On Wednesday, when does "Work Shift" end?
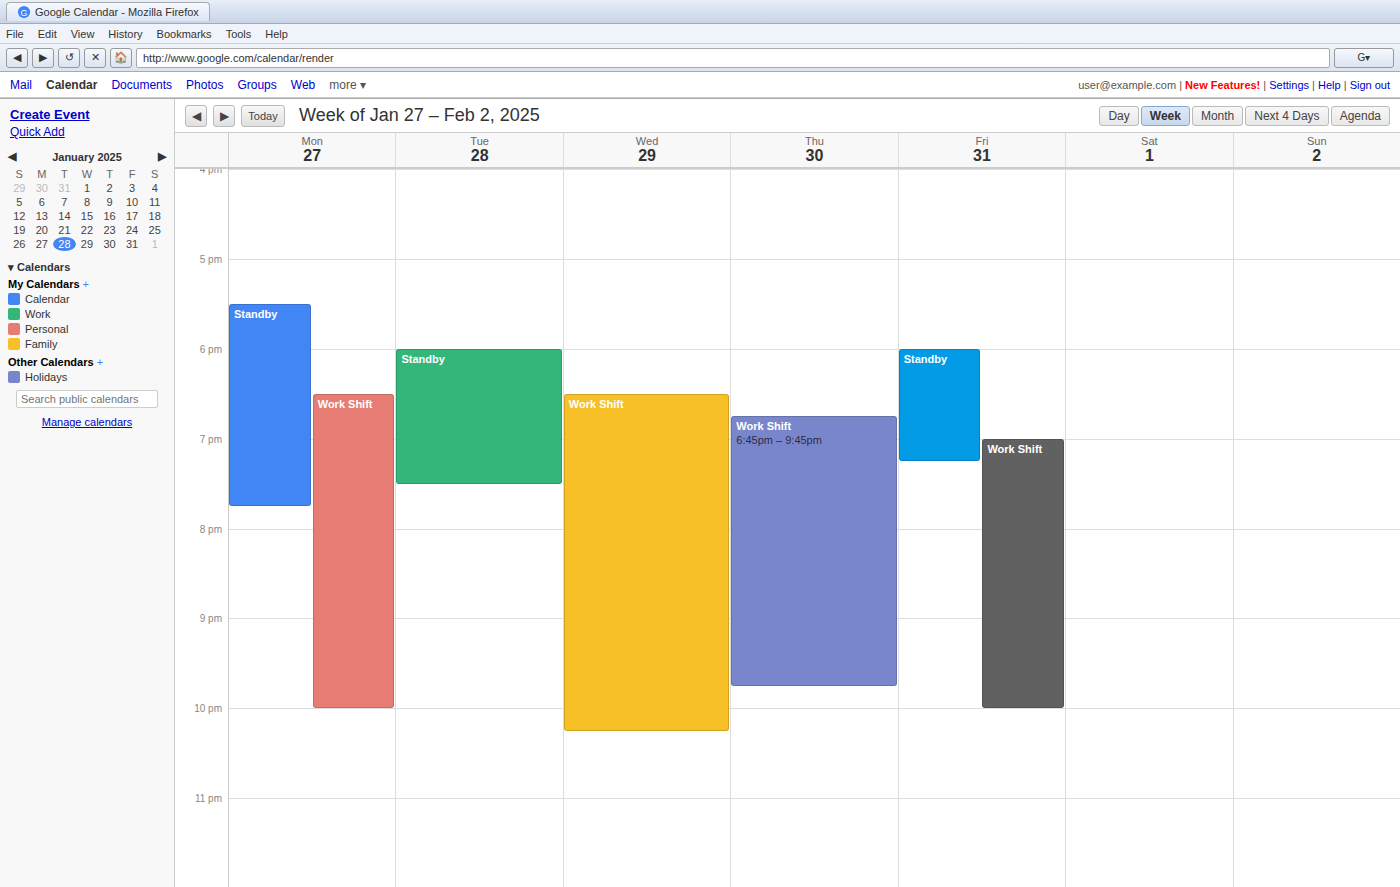
10:15 PM